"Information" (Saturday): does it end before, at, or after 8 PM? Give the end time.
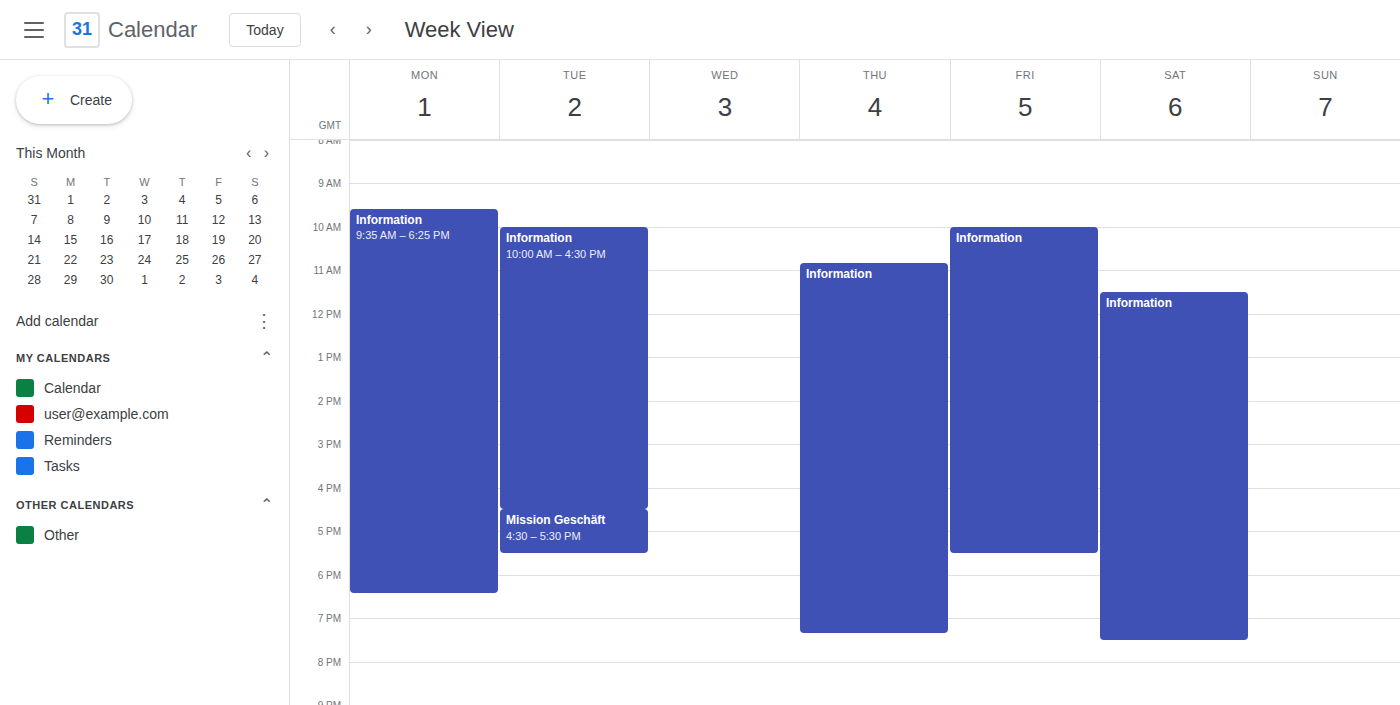
7:30 PM -- before 8 PM, 30 minutes above the 8 PM line.